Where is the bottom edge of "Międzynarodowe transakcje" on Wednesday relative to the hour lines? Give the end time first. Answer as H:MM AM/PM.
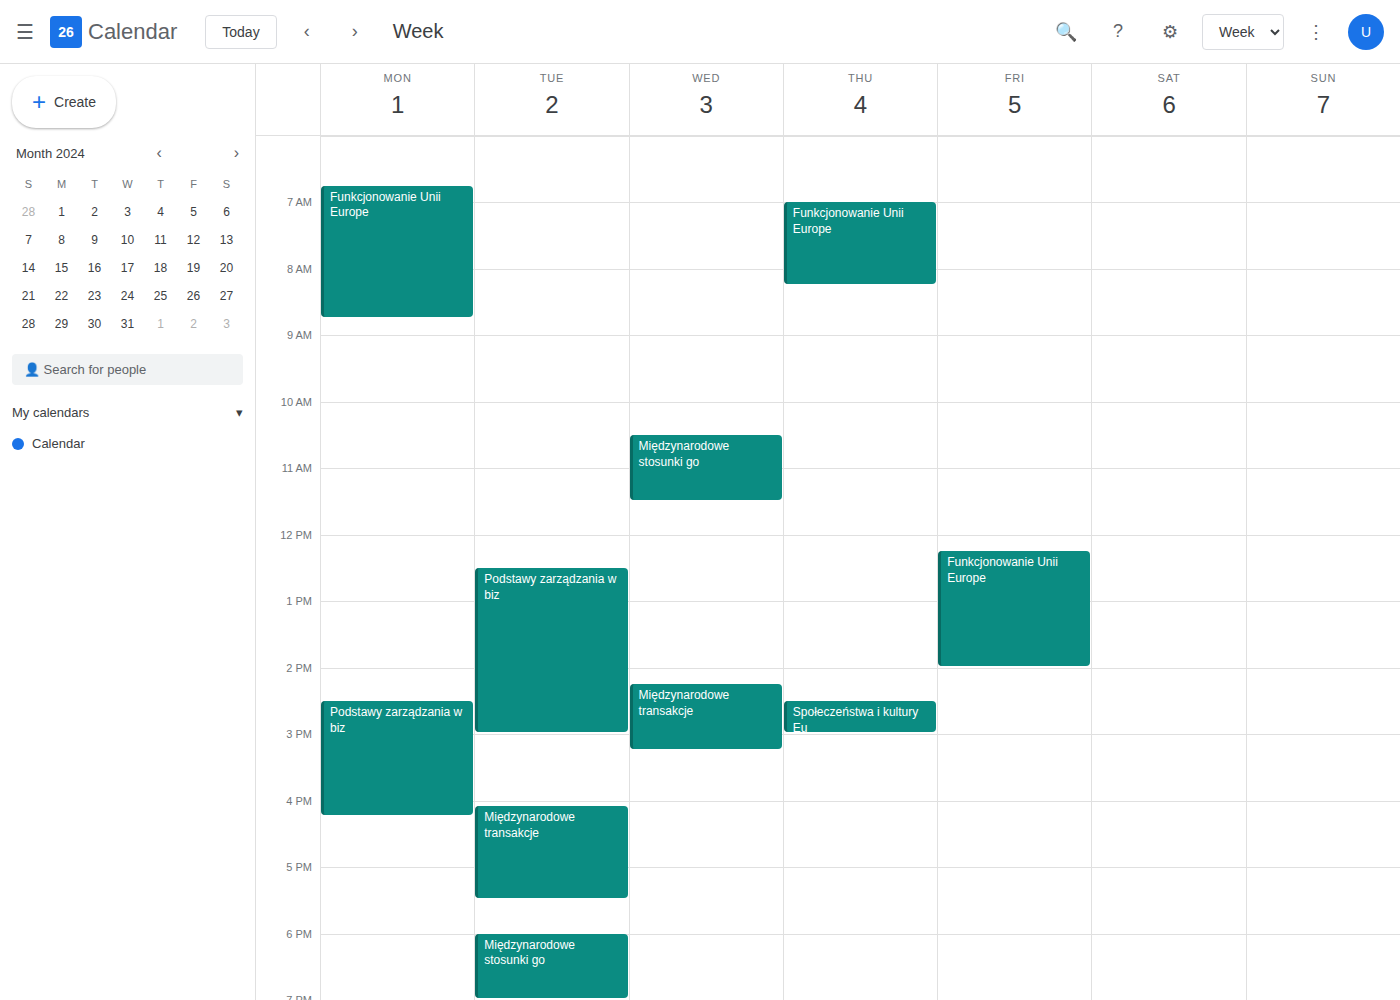
3:15 PM -- neither: a quarter of the way from the 3 PM line to the 4 PM line.